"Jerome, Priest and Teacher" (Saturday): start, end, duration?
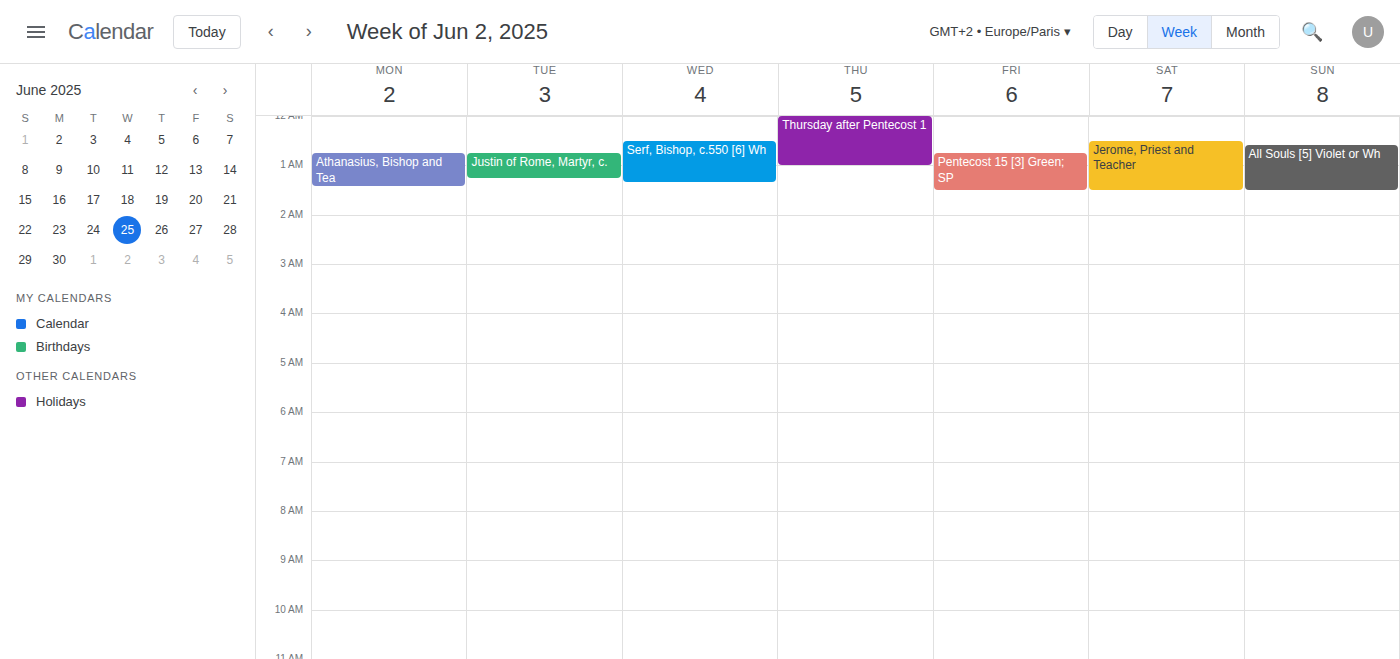
12:30 AM to 1:30 AM, 1 hour